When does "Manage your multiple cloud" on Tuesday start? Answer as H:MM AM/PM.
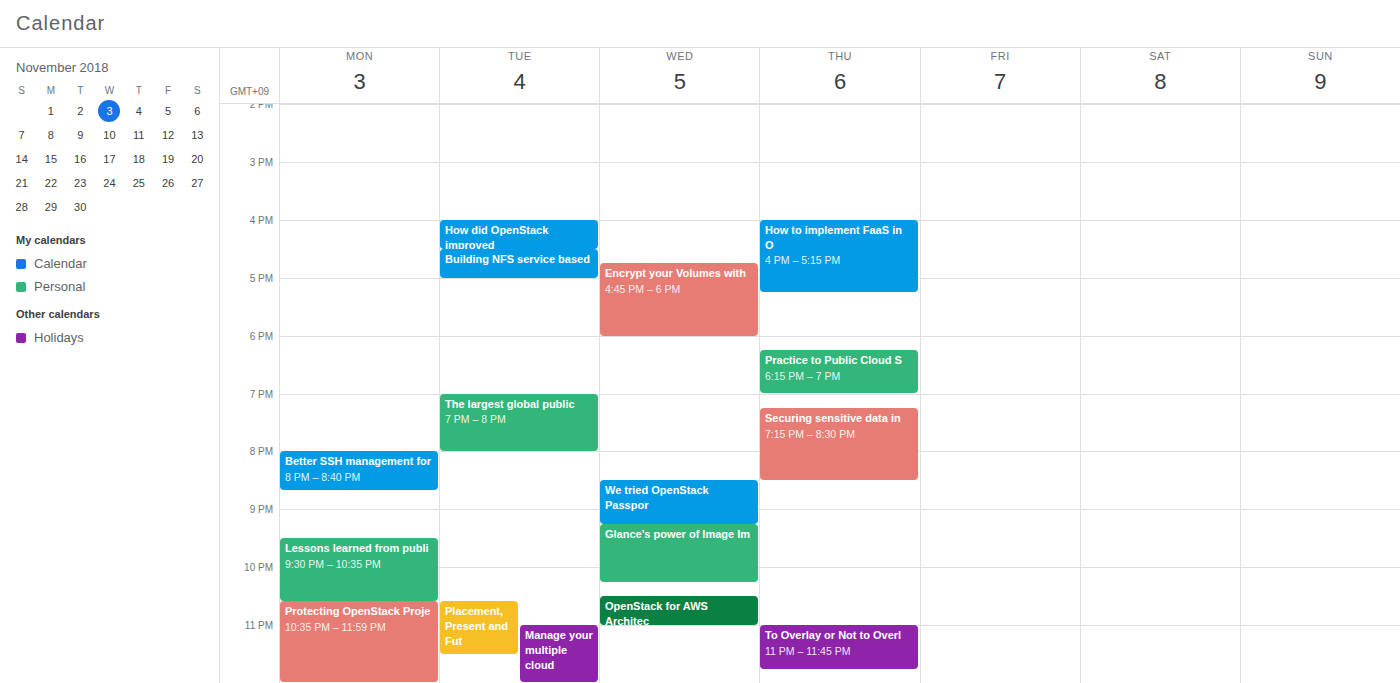
11:00 PM